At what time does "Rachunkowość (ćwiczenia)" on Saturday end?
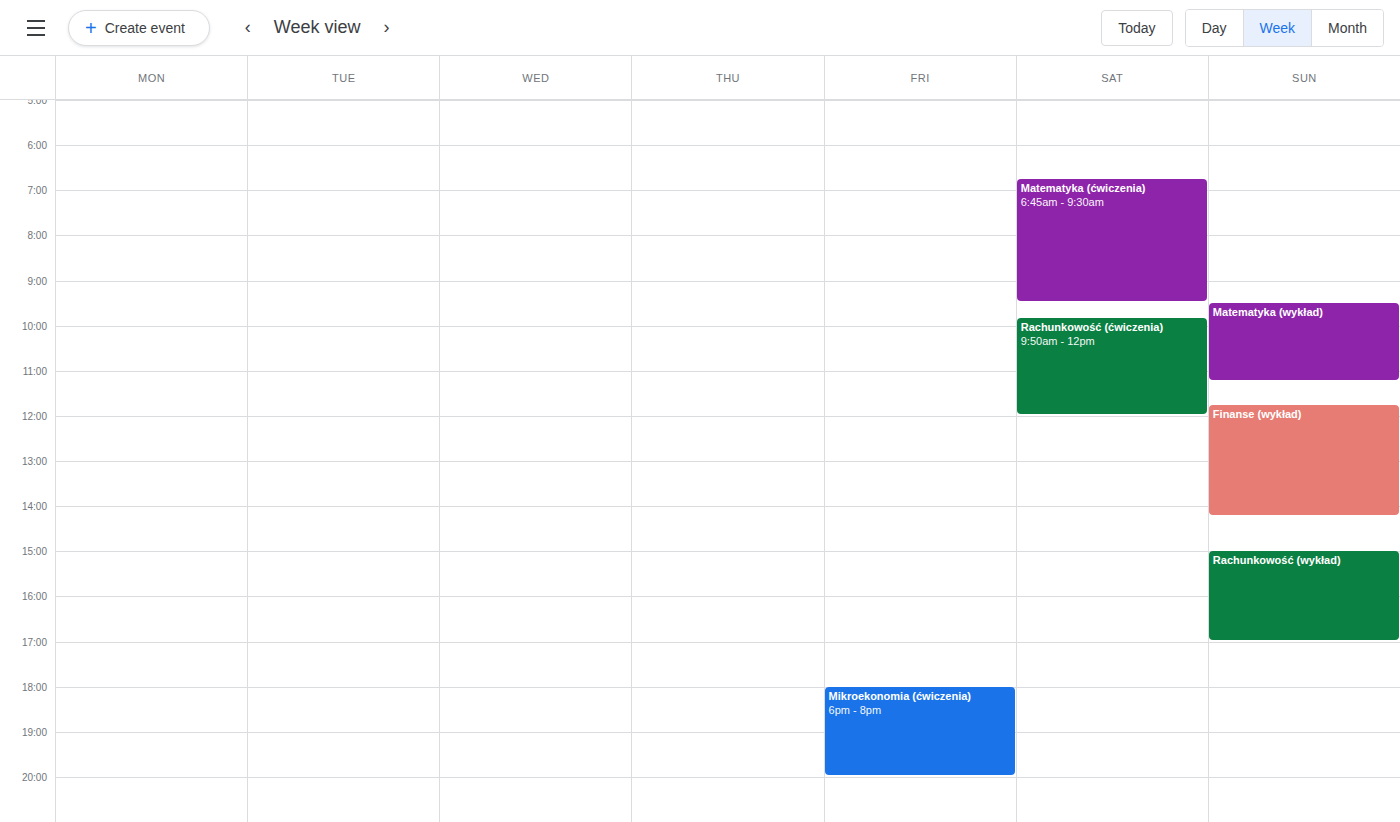
12:00